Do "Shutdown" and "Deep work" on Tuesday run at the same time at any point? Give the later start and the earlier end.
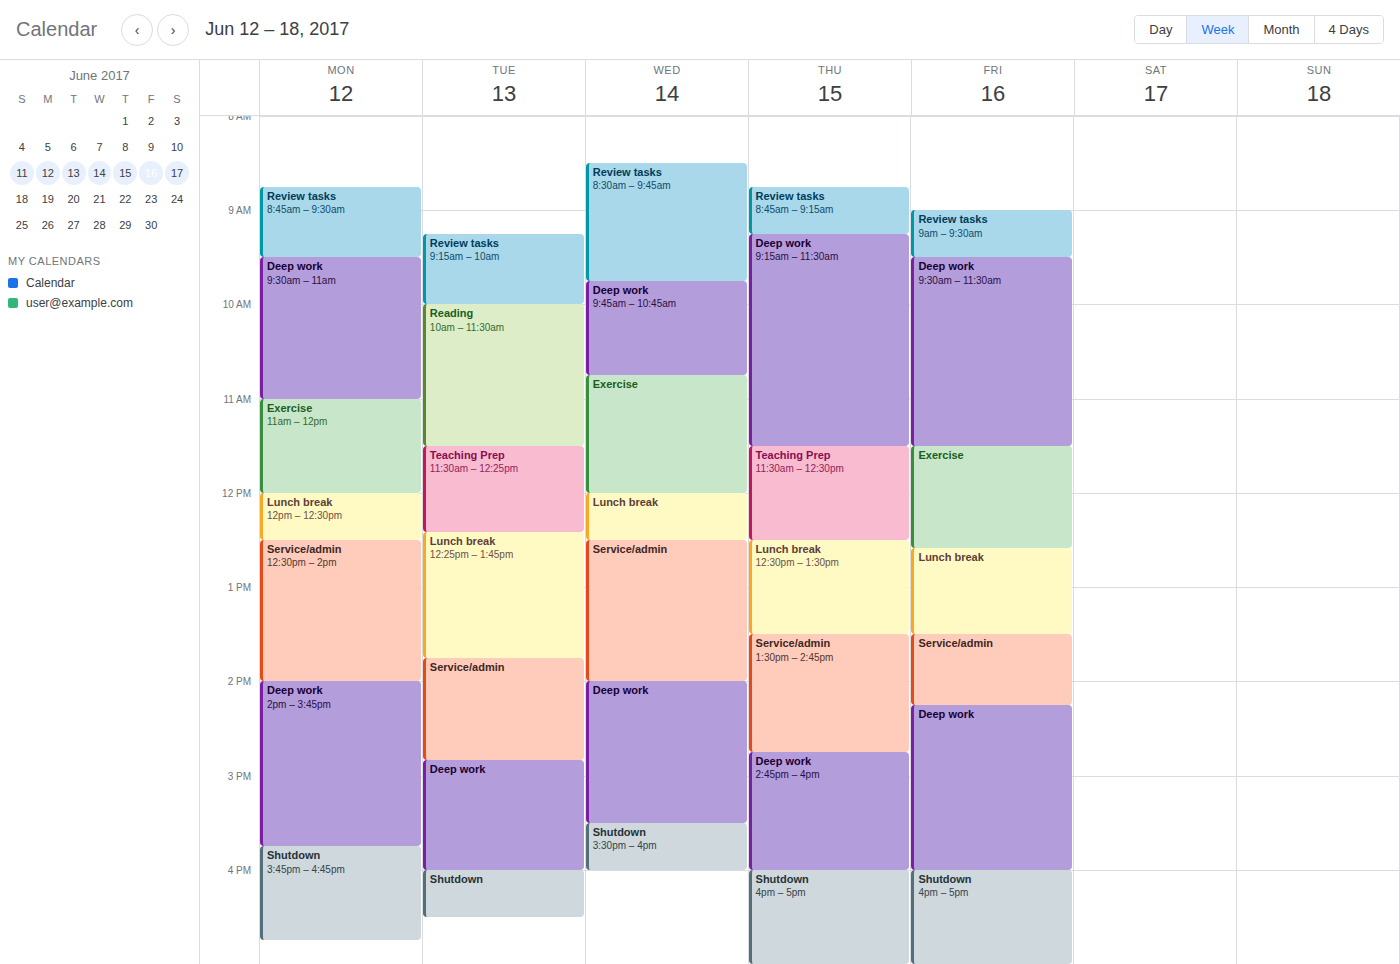
"Deep work" ends at 4:00 PM, exactly when "Shutdown" starts -- they touch but do not overlap.